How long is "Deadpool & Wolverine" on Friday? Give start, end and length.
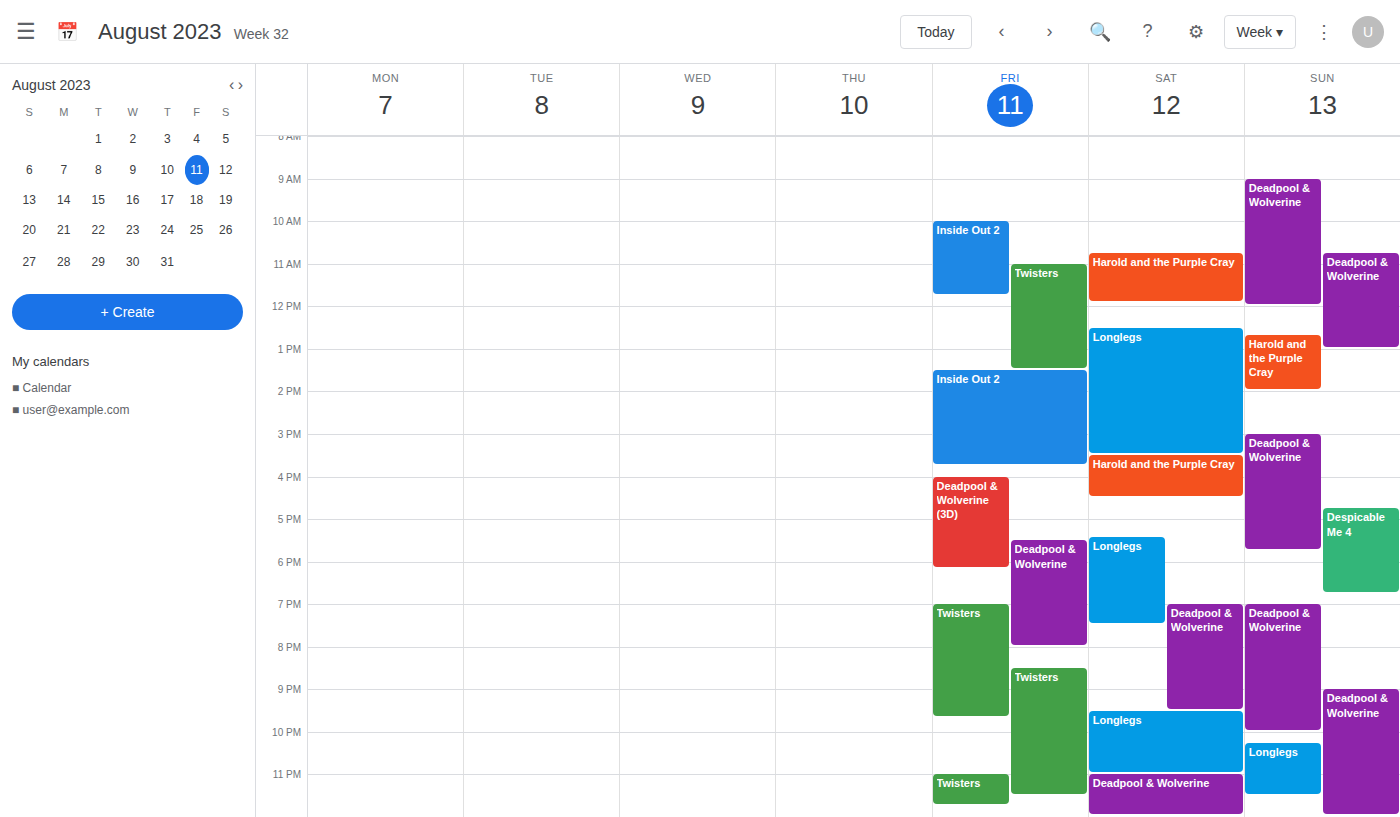
5:30 PM to 8:00 PM, 2 hours 30 minutes